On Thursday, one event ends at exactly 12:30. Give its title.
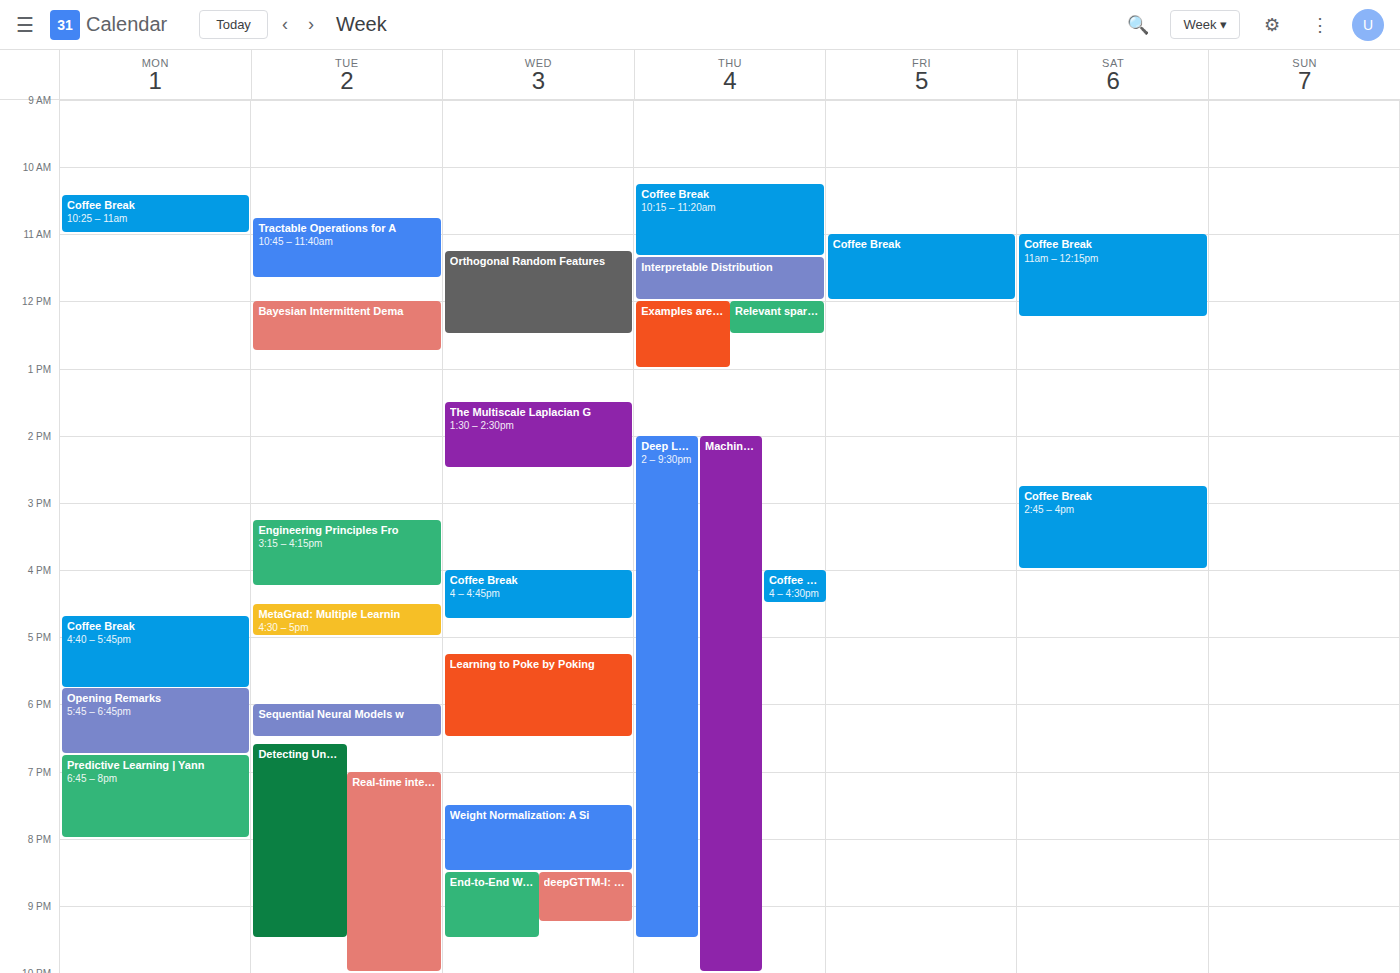
"Relevant sparse codes with"